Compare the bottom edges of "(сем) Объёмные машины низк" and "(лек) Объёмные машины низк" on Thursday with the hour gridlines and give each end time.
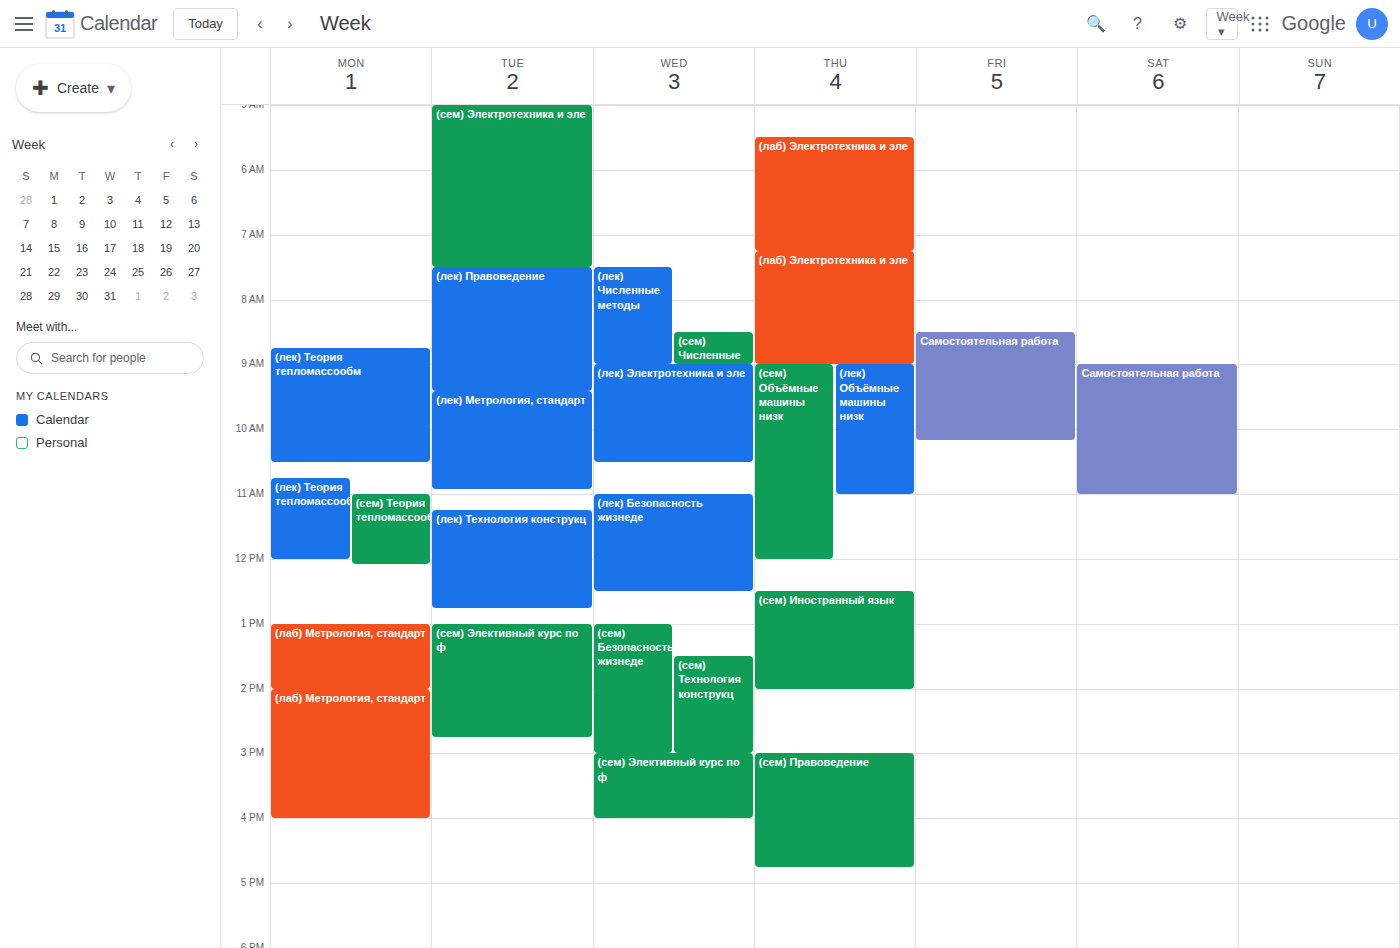
"(сем) Объёмные машины низк": 12:00 PM, exactly on the 12 PM line. "(лек) Объёмные машины низк": 11:00 AM, exactly on the 11 AM line.